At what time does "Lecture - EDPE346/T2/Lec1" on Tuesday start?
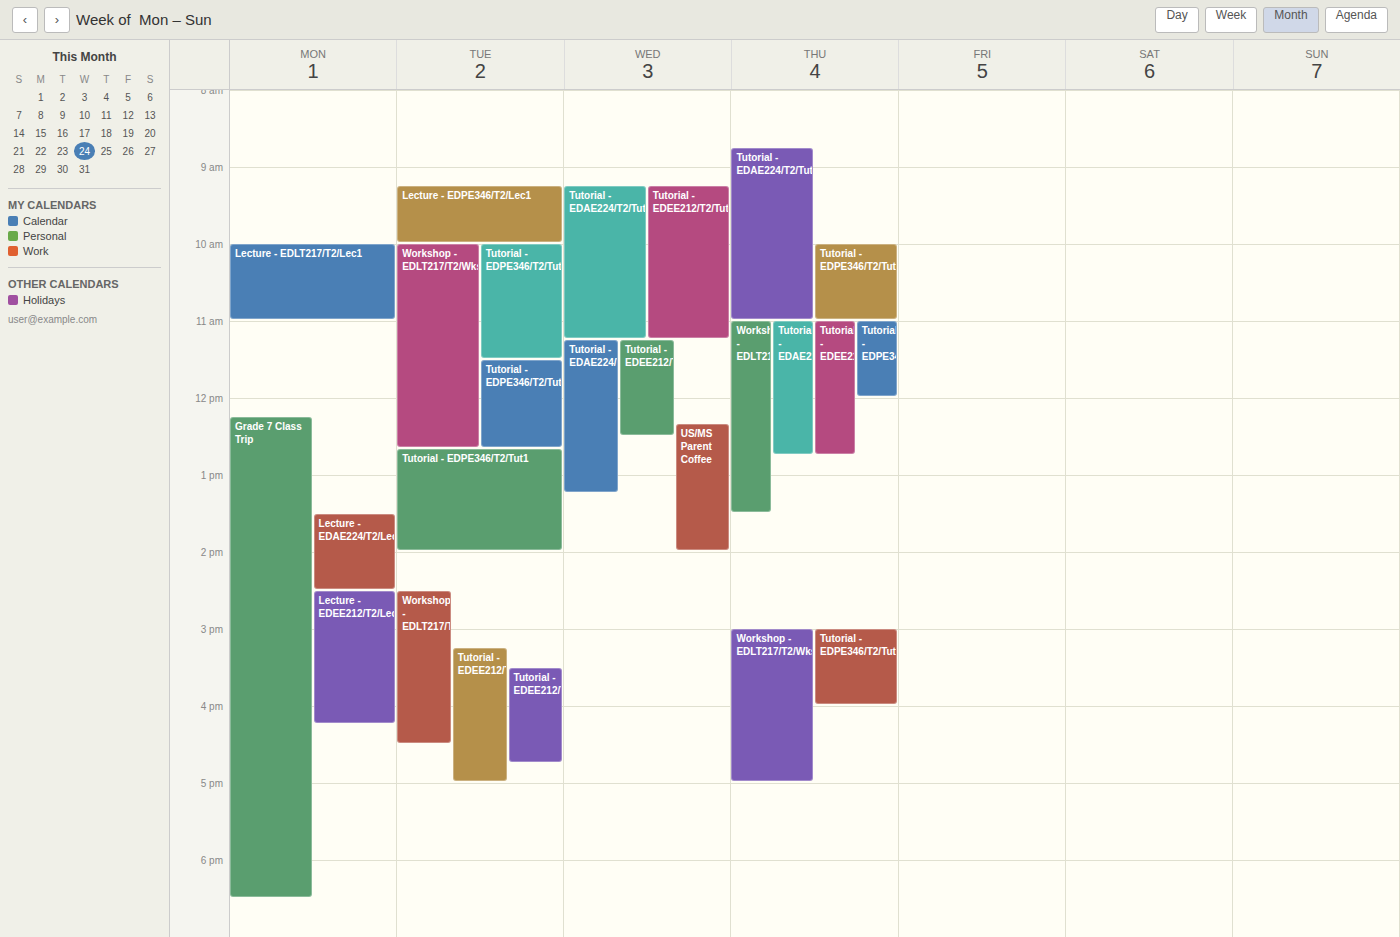
9:15 AM